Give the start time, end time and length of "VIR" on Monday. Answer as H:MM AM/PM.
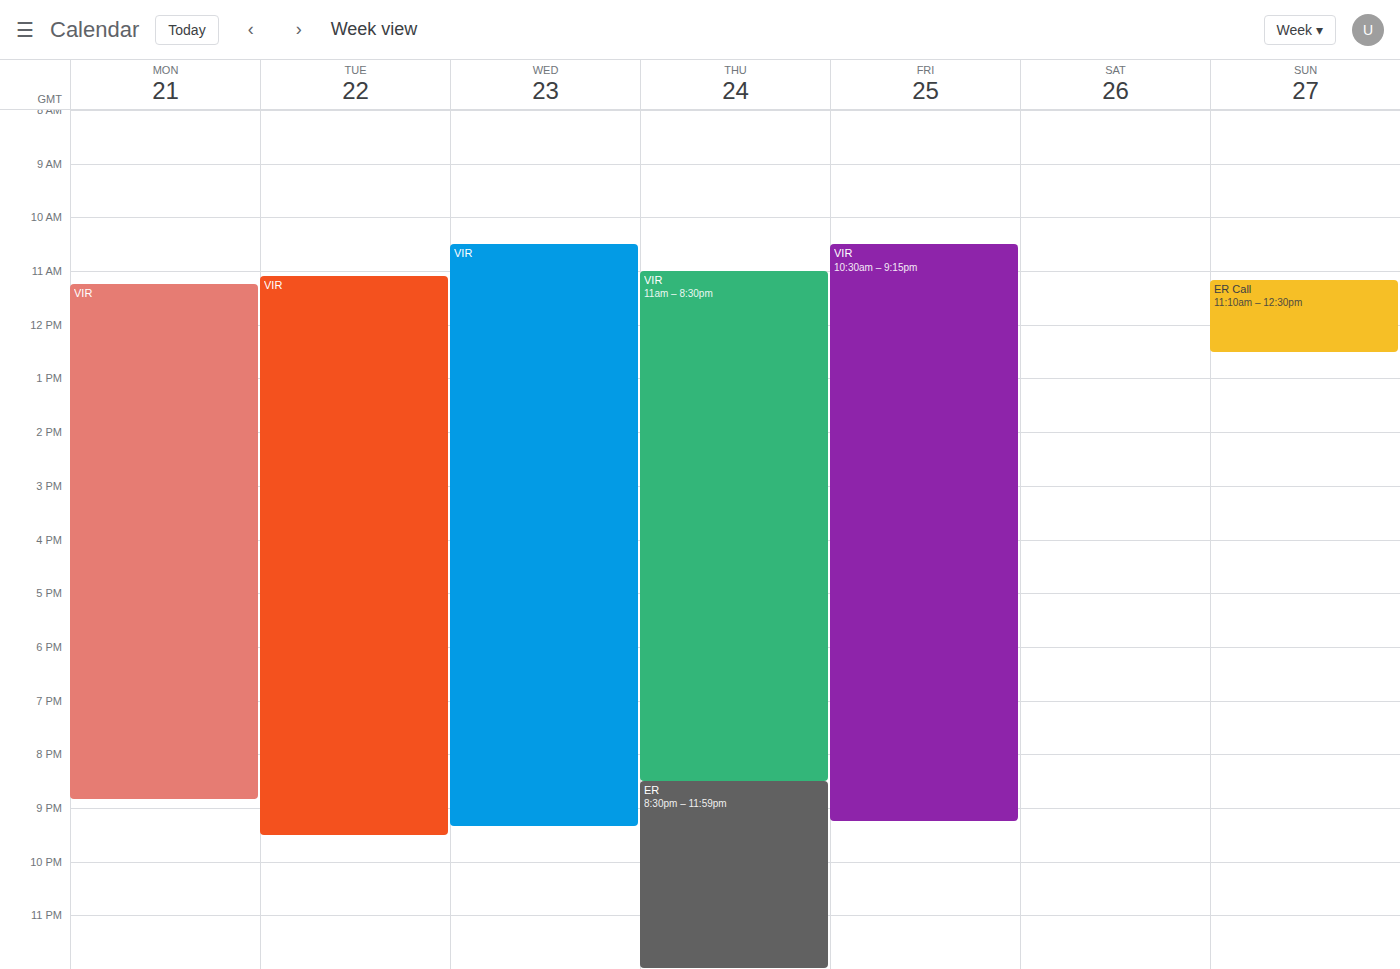
11:15 AM to 8:50 PM, 9 hours 35 minutes